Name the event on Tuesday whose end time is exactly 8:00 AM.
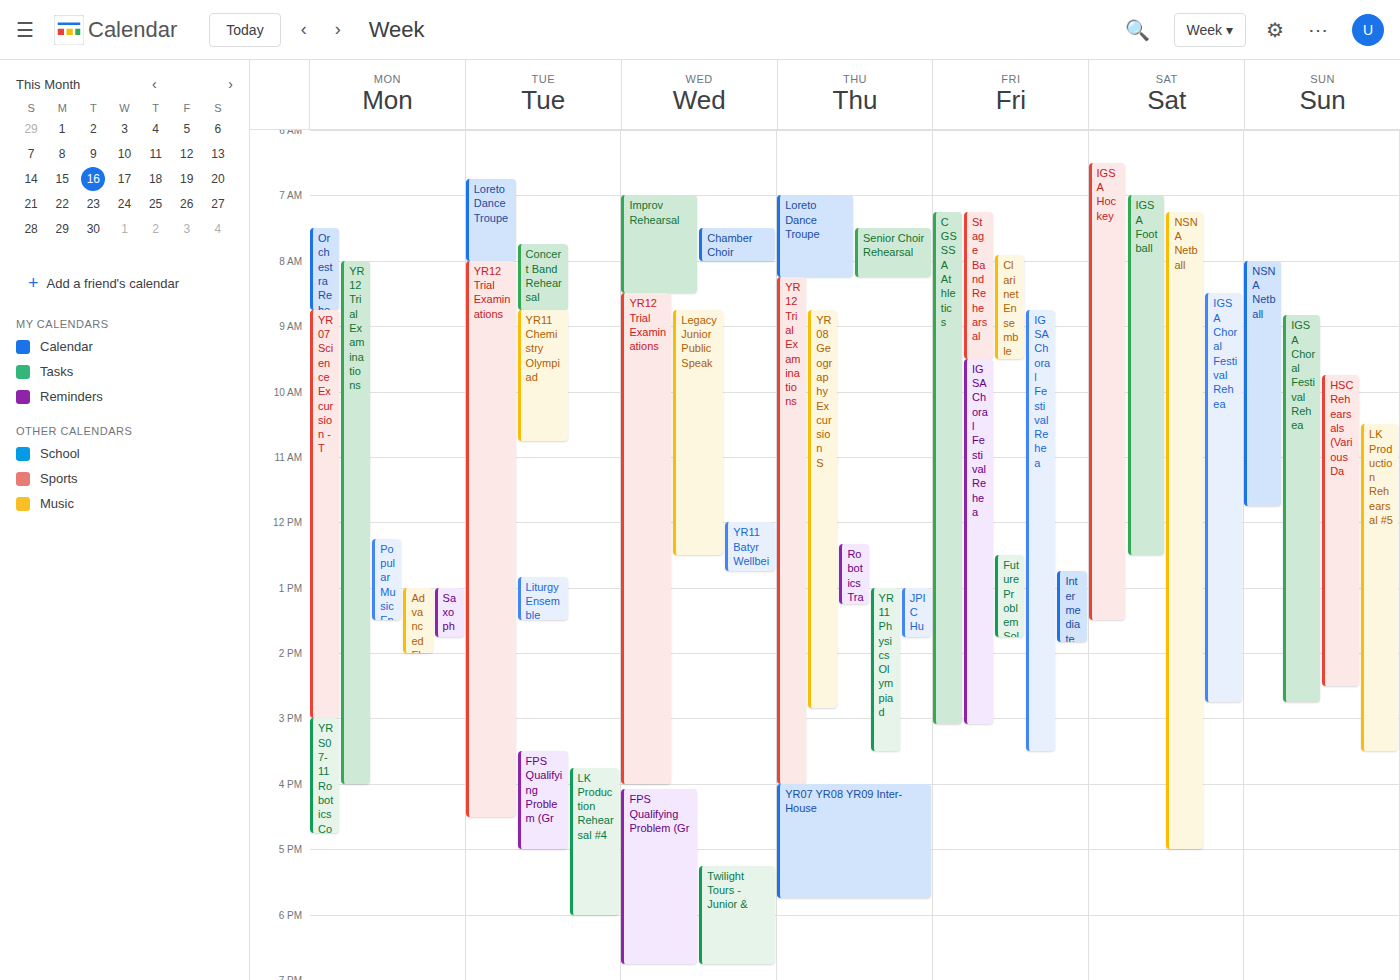
"Loreto Dance Troupe"